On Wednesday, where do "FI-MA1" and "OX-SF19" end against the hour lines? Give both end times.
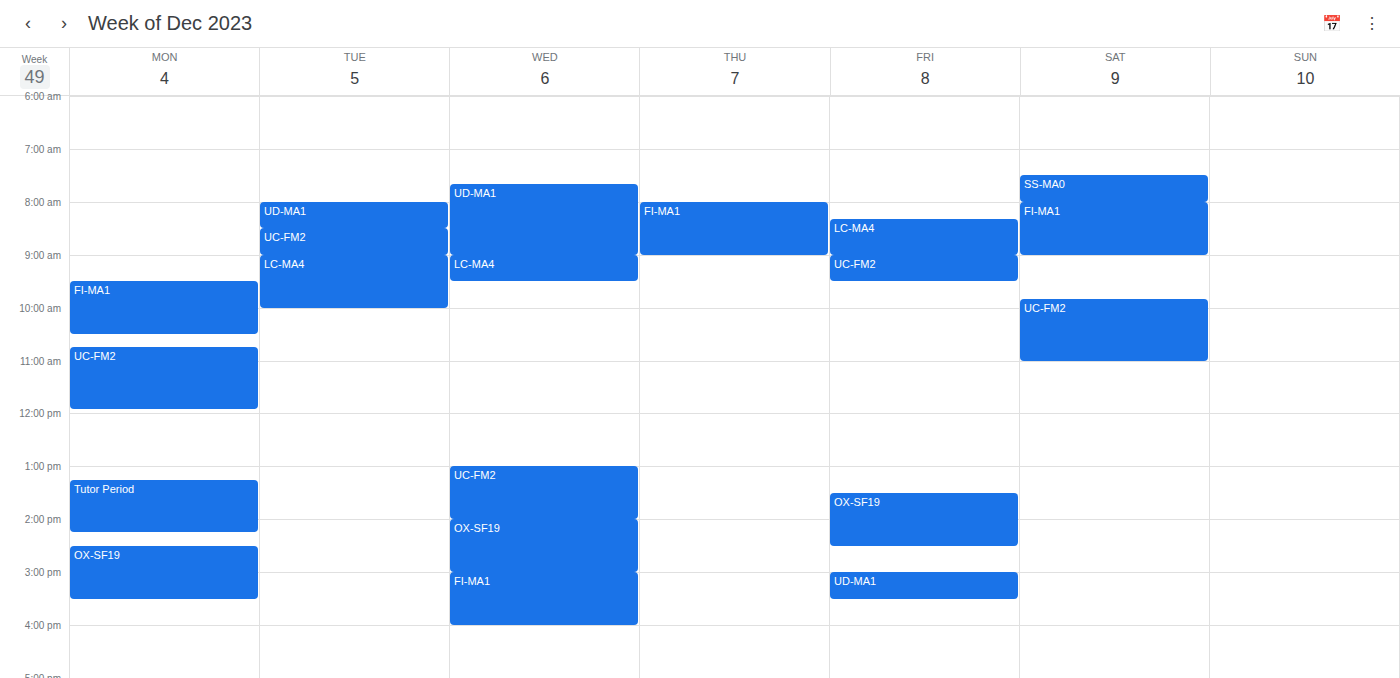
"FI-MA1": 4:00 PM, exactly on the 4 PM line. "OX-SF19": 3:00 PM, exactly on the 3 PM line.